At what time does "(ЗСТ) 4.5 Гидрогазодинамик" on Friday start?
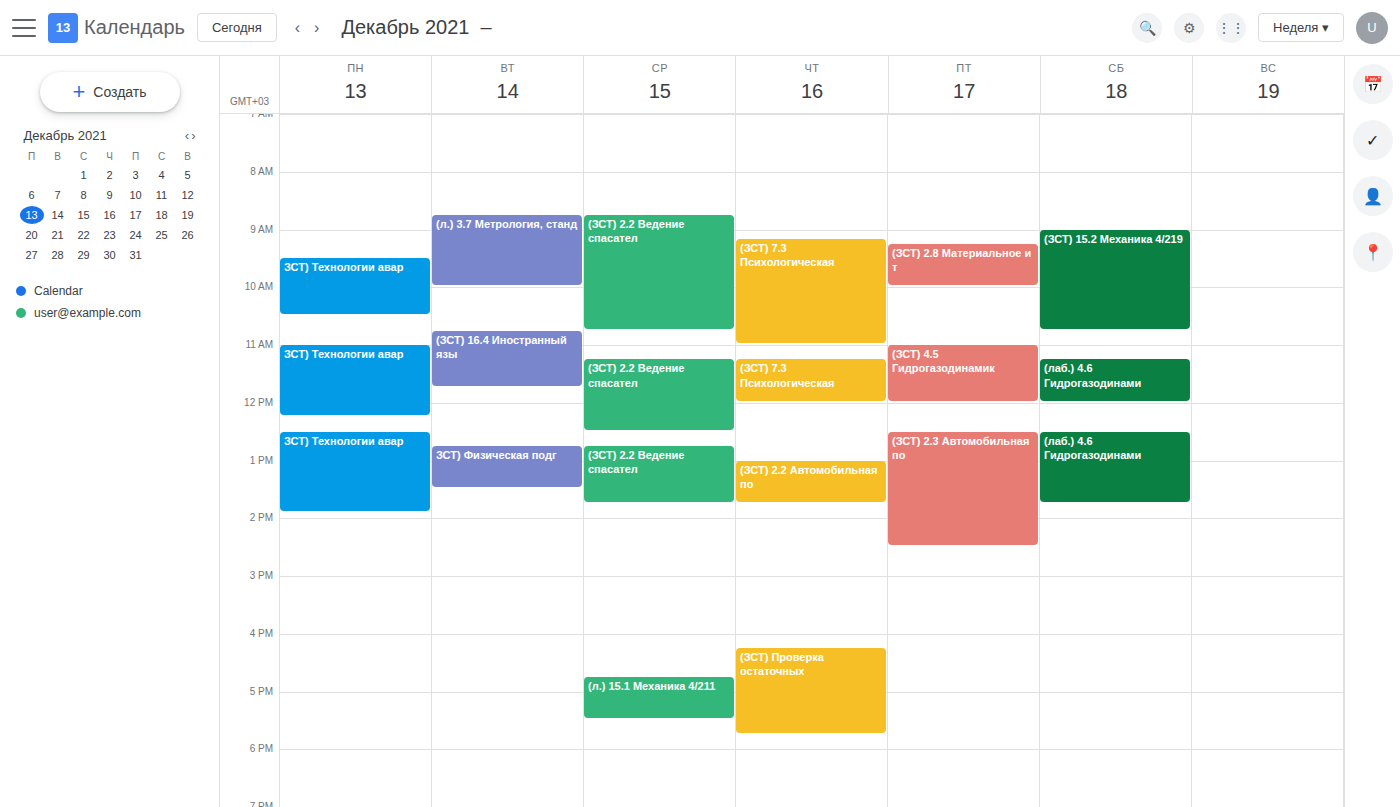
11:00 AM